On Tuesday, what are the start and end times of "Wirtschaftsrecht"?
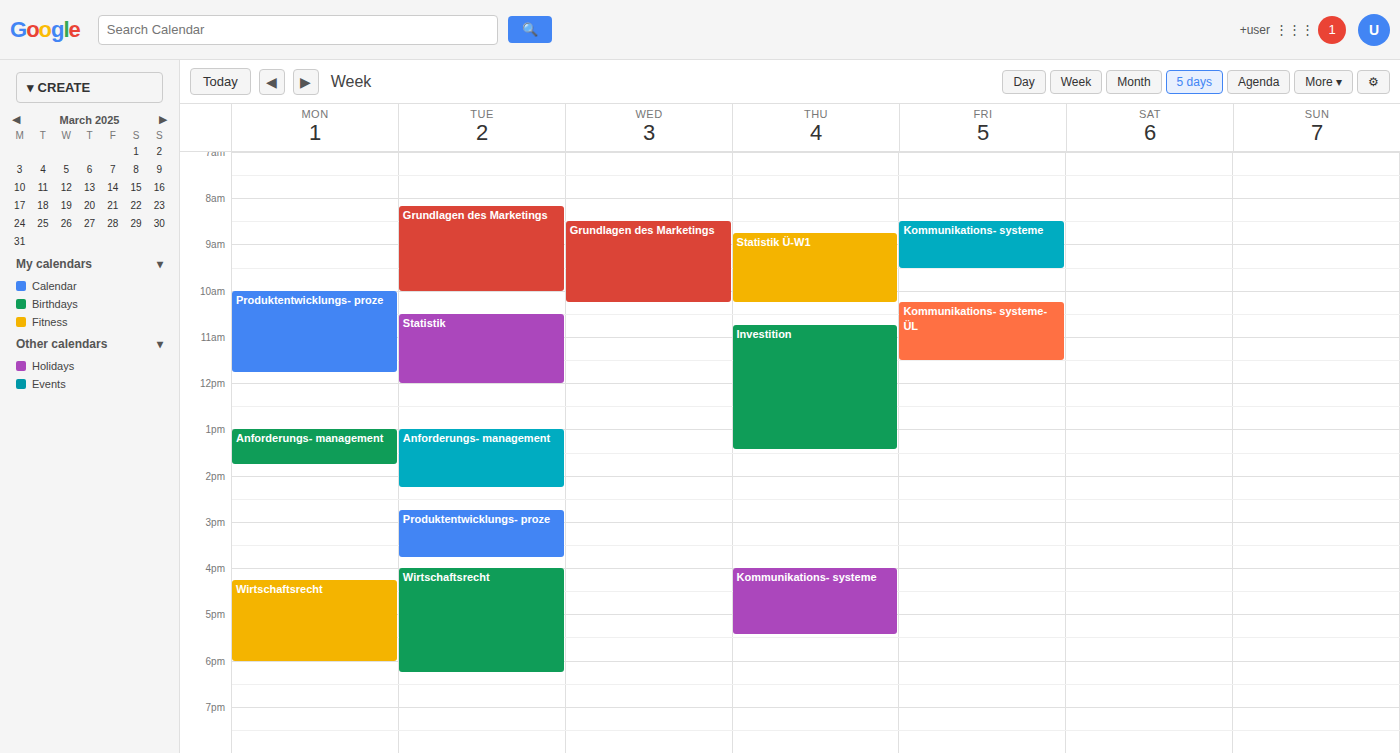
4:00 PM to 6:15 PM